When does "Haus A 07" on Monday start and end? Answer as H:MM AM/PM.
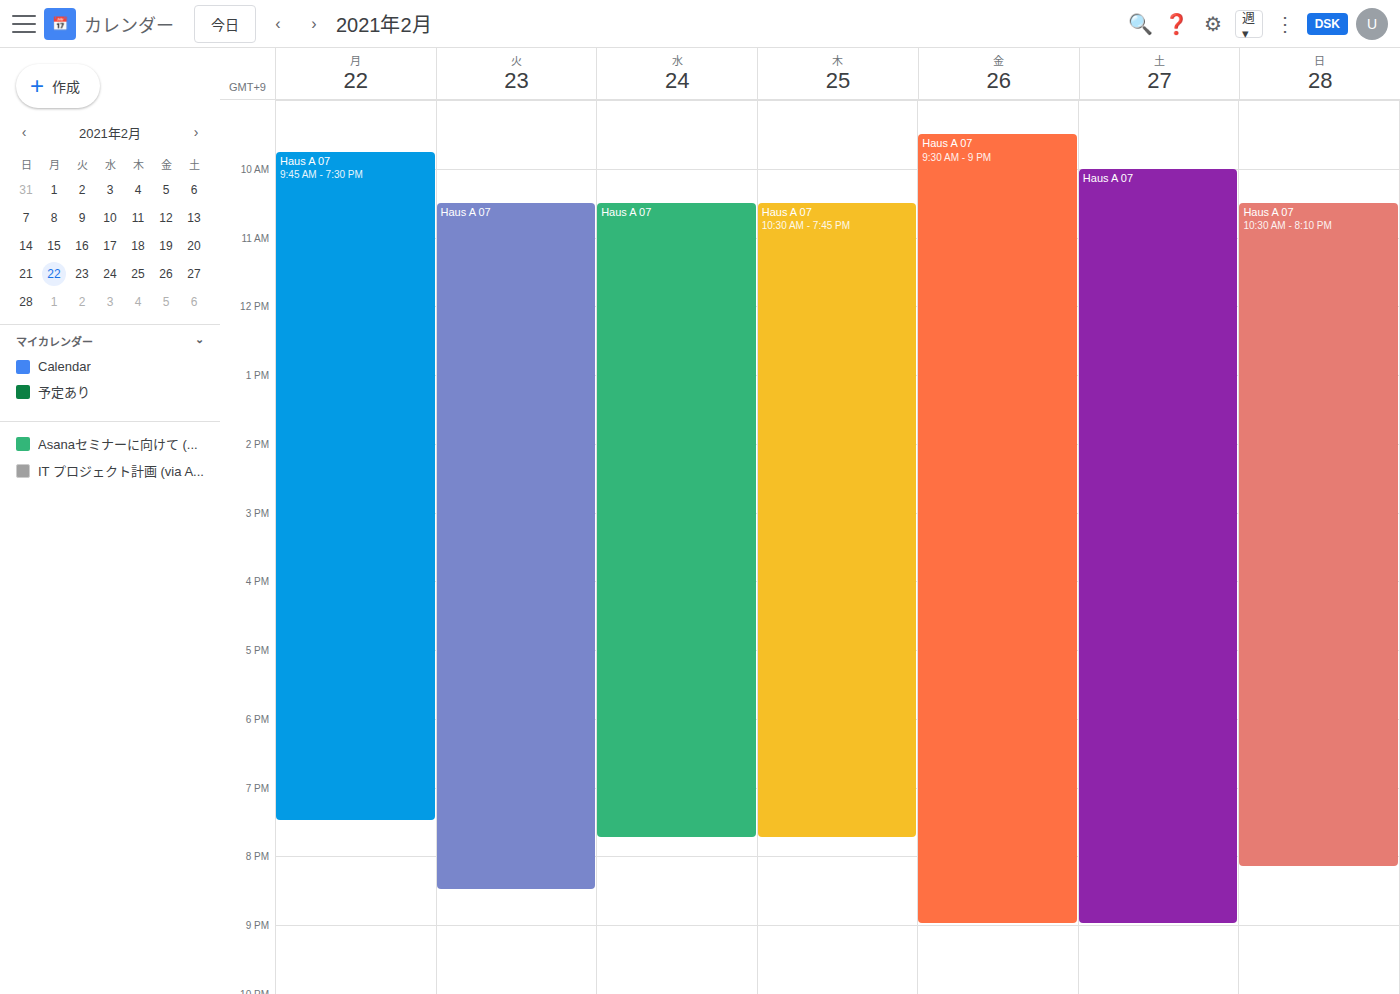
9:45 AM to 7:30 PM